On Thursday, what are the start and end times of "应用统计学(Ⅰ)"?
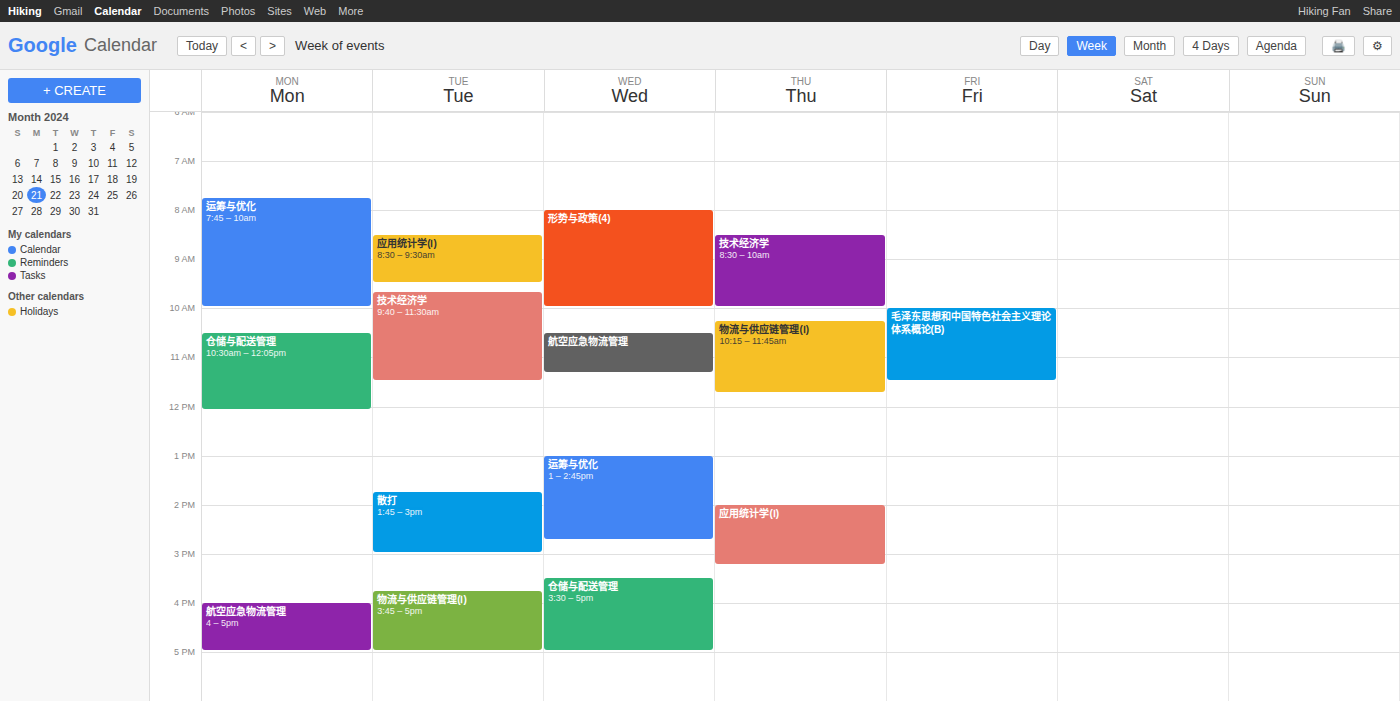
2:00 PM to 3:15 PM